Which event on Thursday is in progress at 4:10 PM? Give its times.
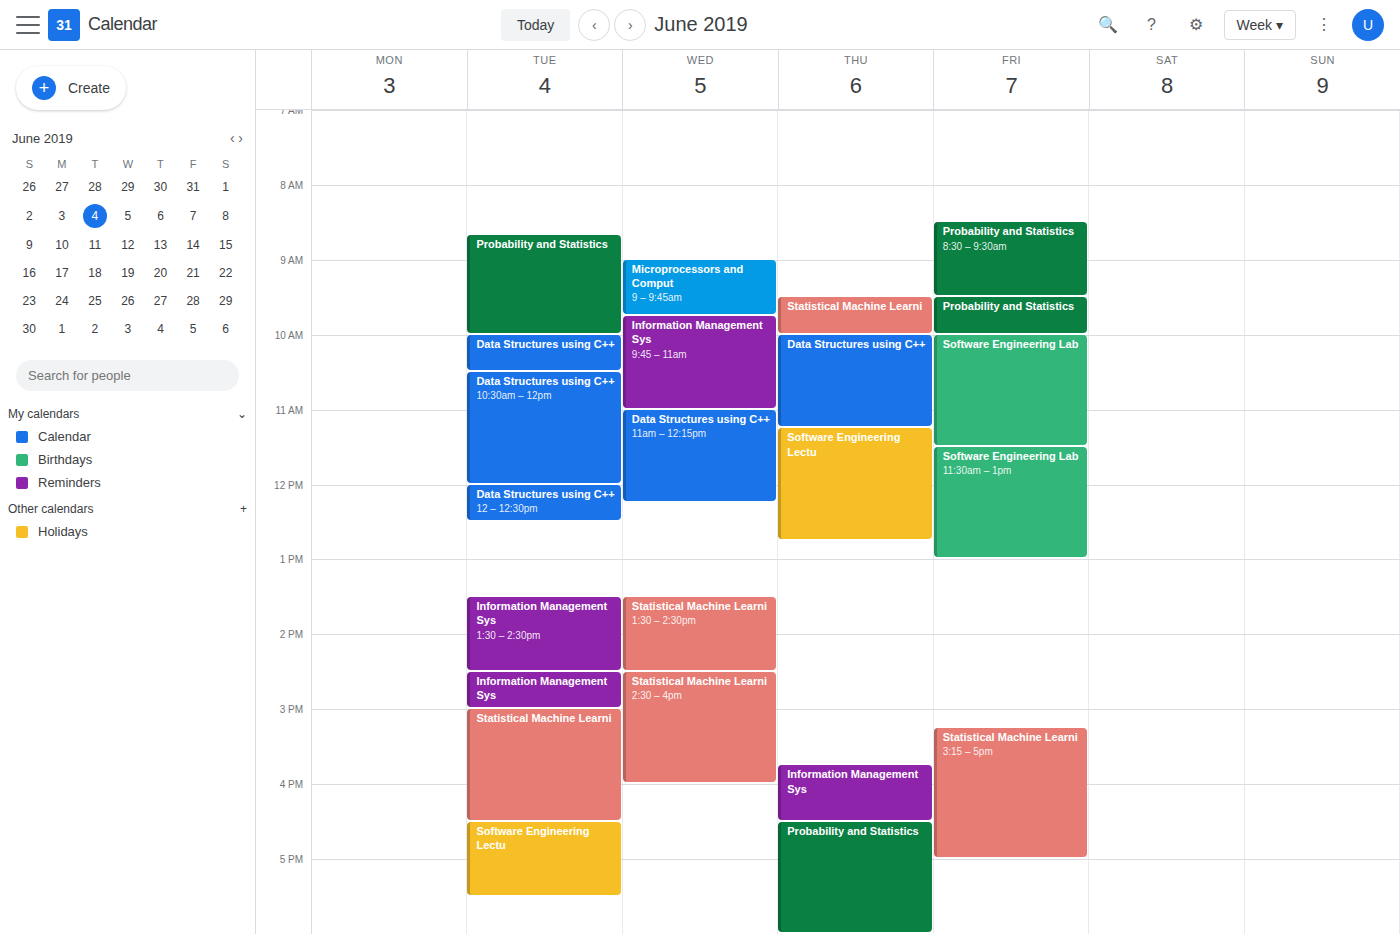
"Information Management Sys", 3:45 PM to 4:30 PM